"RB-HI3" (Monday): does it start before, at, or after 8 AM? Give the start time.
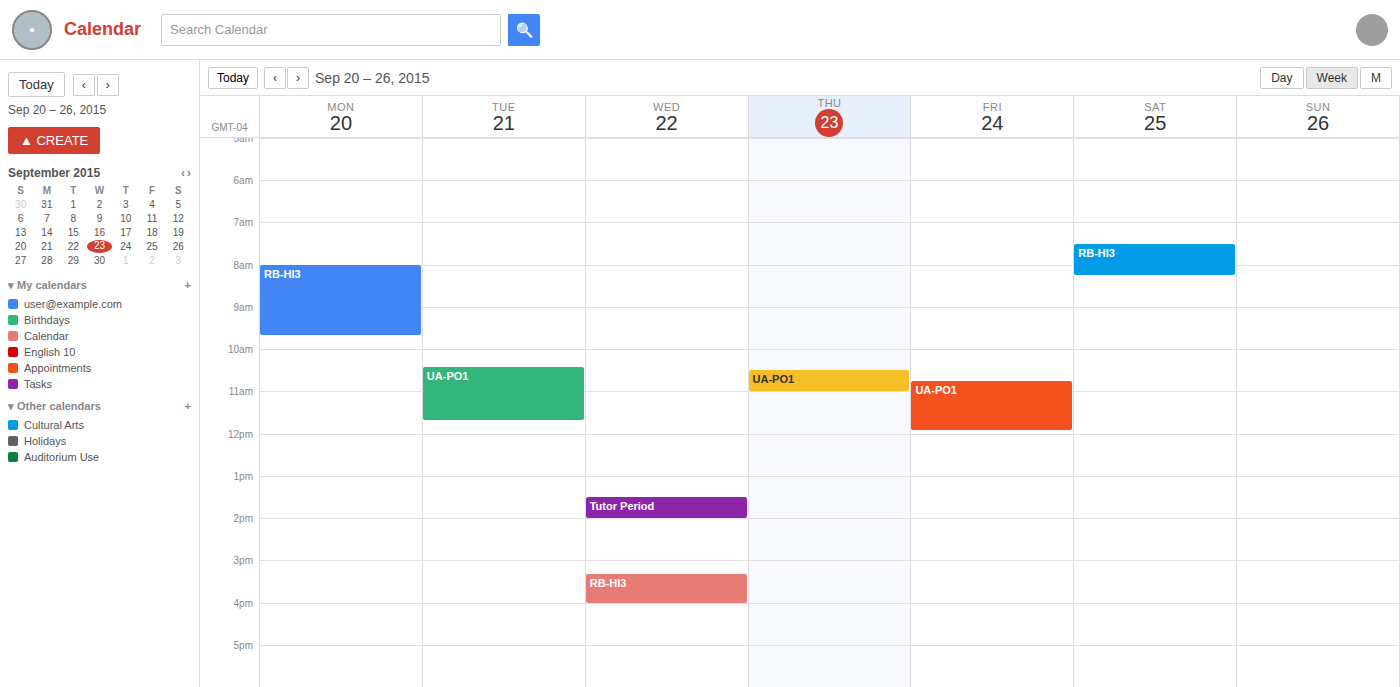
8:00 AM -- exactly at 8 AM, on the 8 AM line.